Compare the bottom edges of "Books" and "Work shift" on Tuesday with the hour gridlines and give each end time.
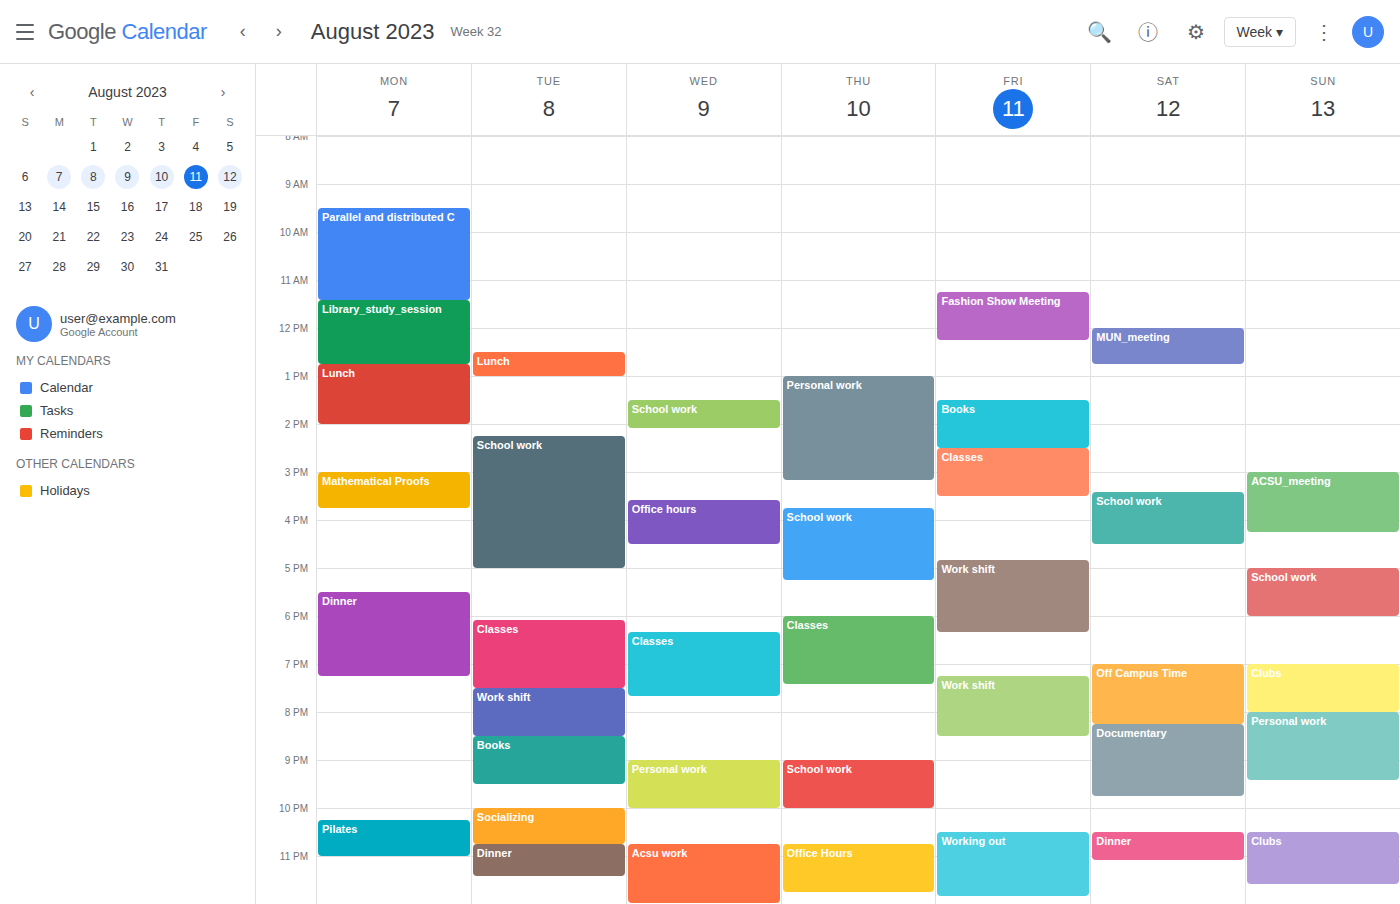
"Books": 9:30 PM, halfway between the 9 PM and 10 PM lines. "Work shift": 8:30 PM, halfway between the 8 PM and 9 PM lines.